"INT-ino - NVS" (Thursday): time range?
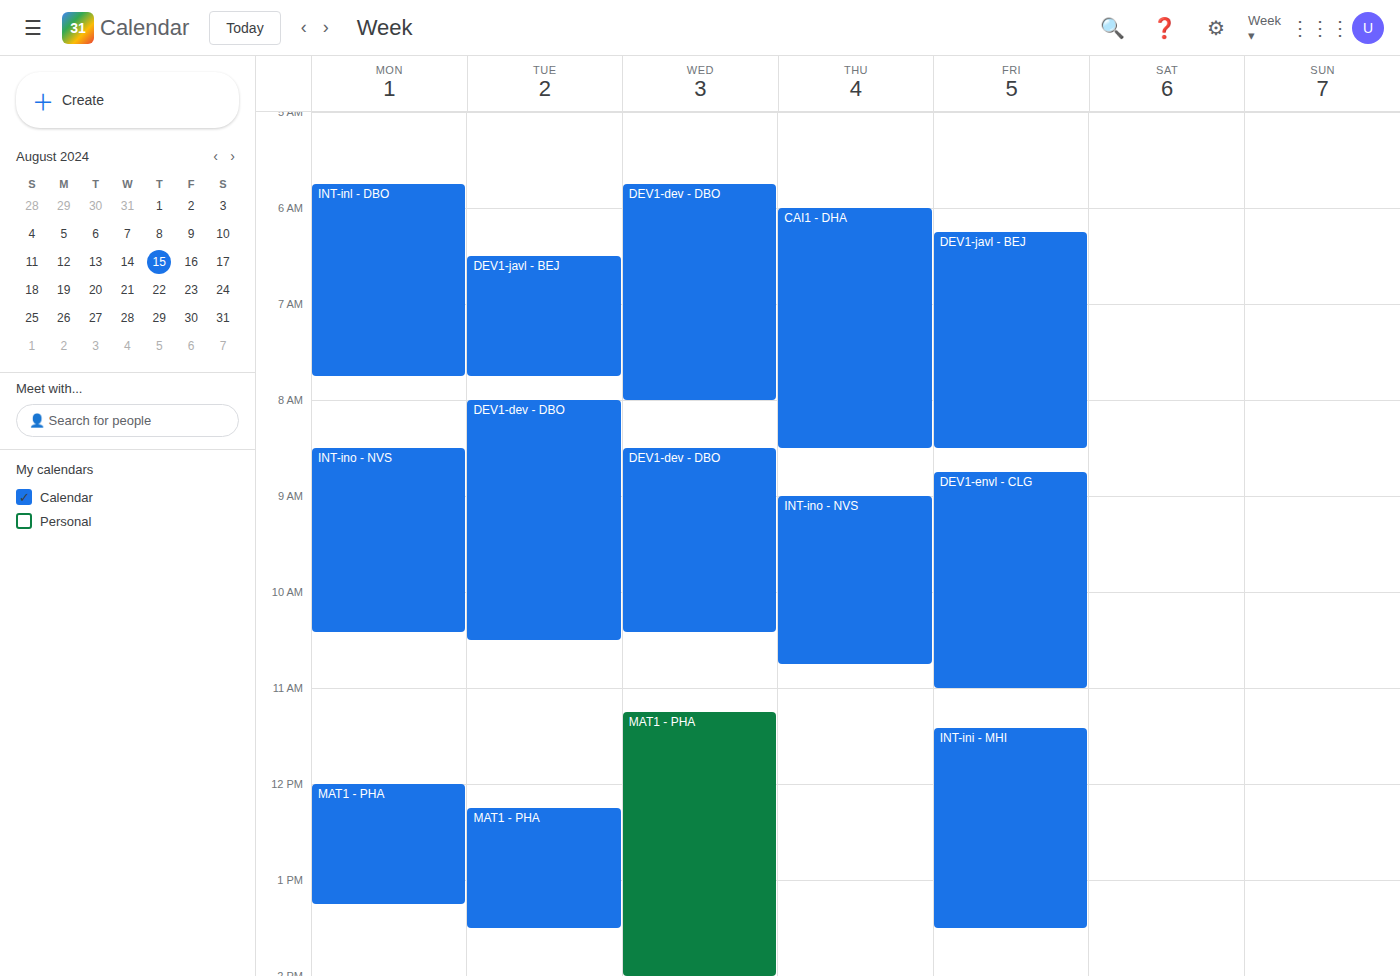
9:00 AM to 10:45 AM